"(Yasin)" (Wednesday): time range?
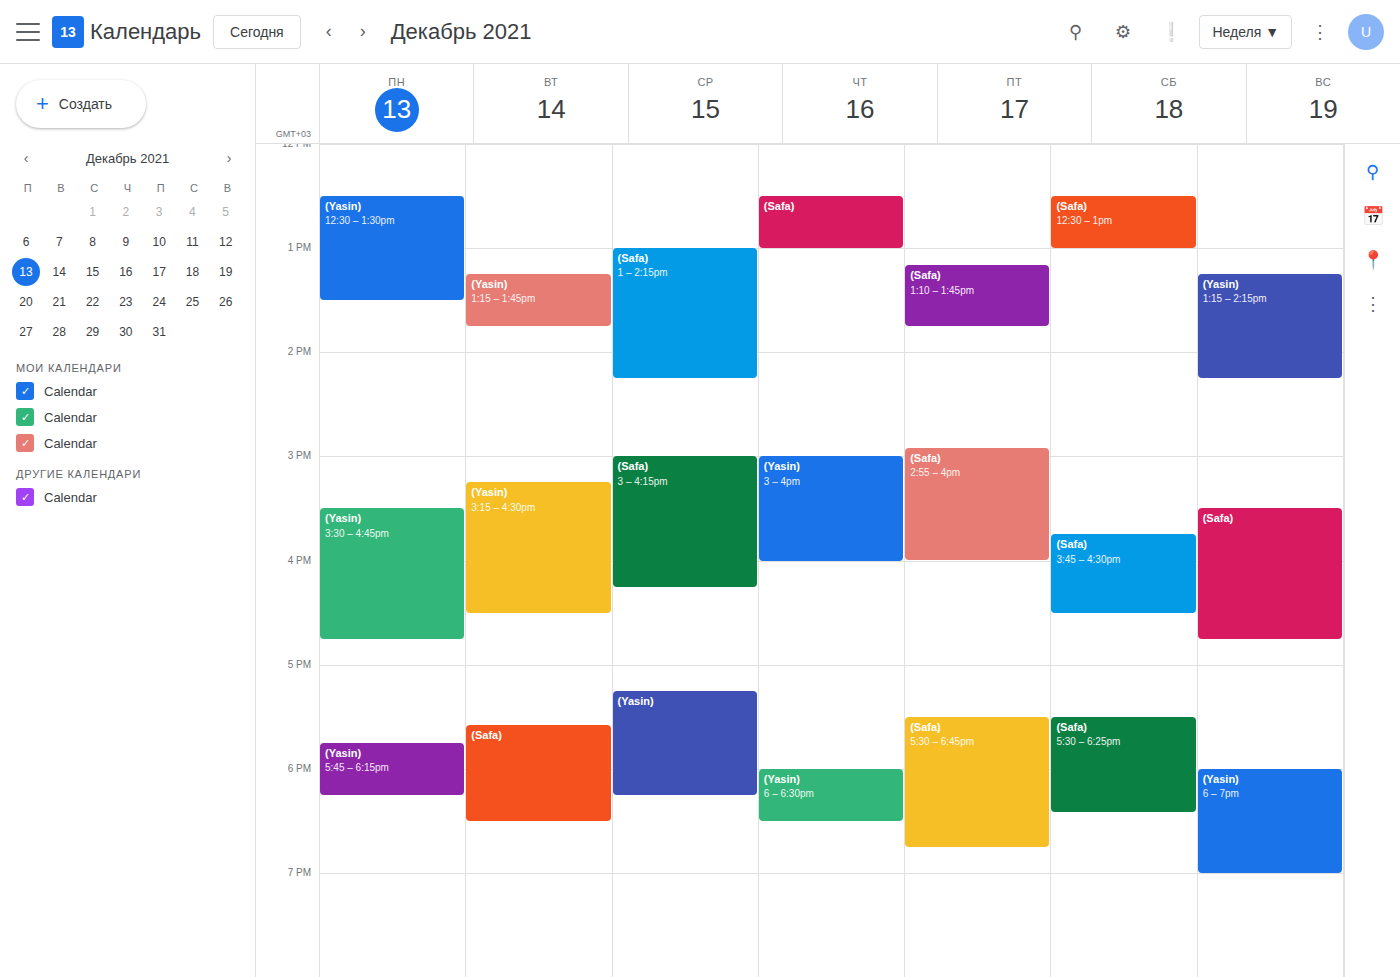
5:15 PM to 6:15 PM